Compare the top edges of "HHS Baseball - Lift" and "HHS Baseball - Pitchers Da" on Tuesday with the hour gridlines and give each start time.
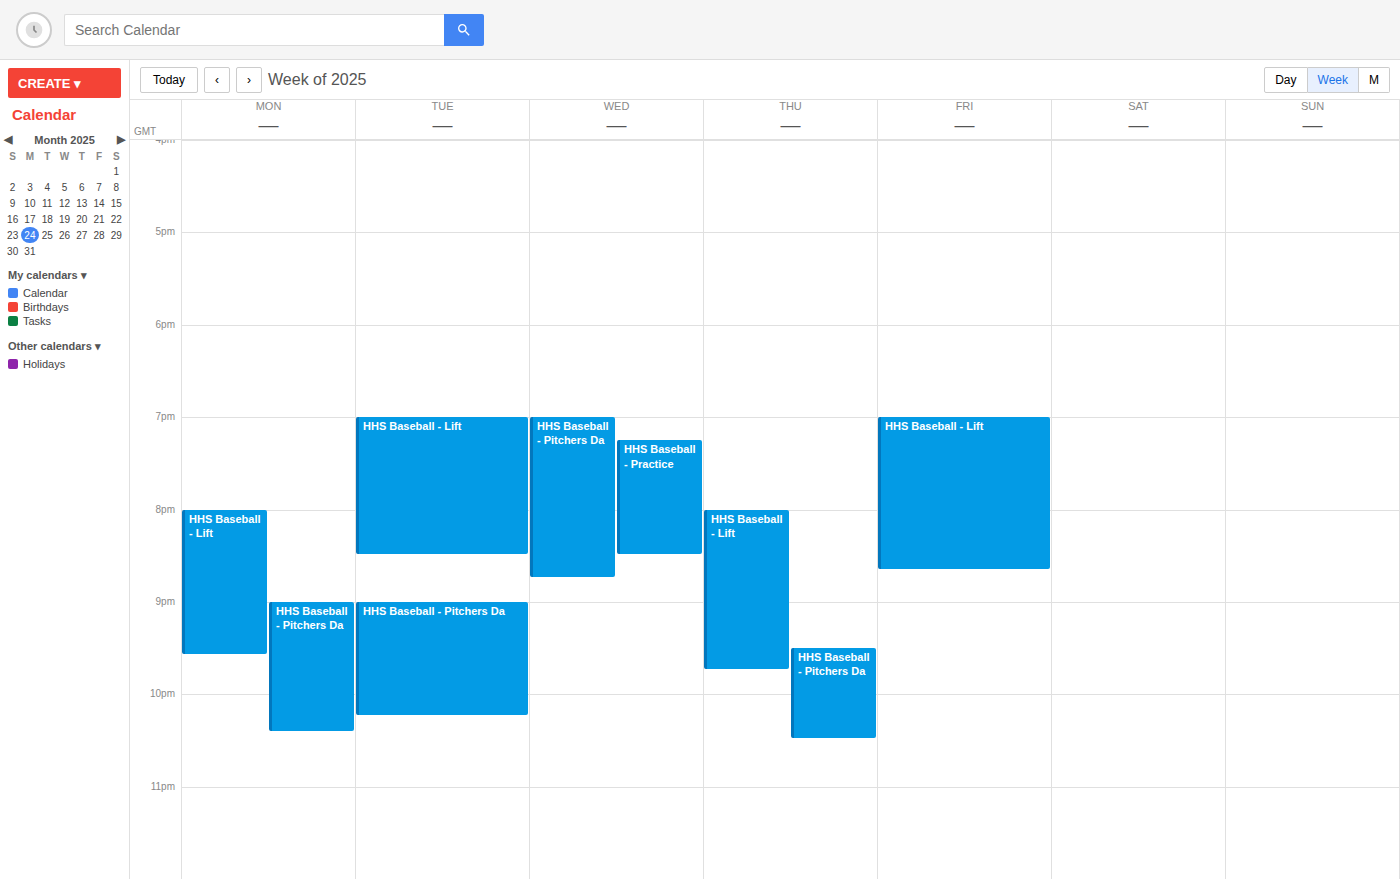
"HHS Baseball - Lift": 7:00 PM, exactly on the 7 PM line. "HHS Baseball - Pitchers Da": 9:00 PM, exactly on the 9 PM line.